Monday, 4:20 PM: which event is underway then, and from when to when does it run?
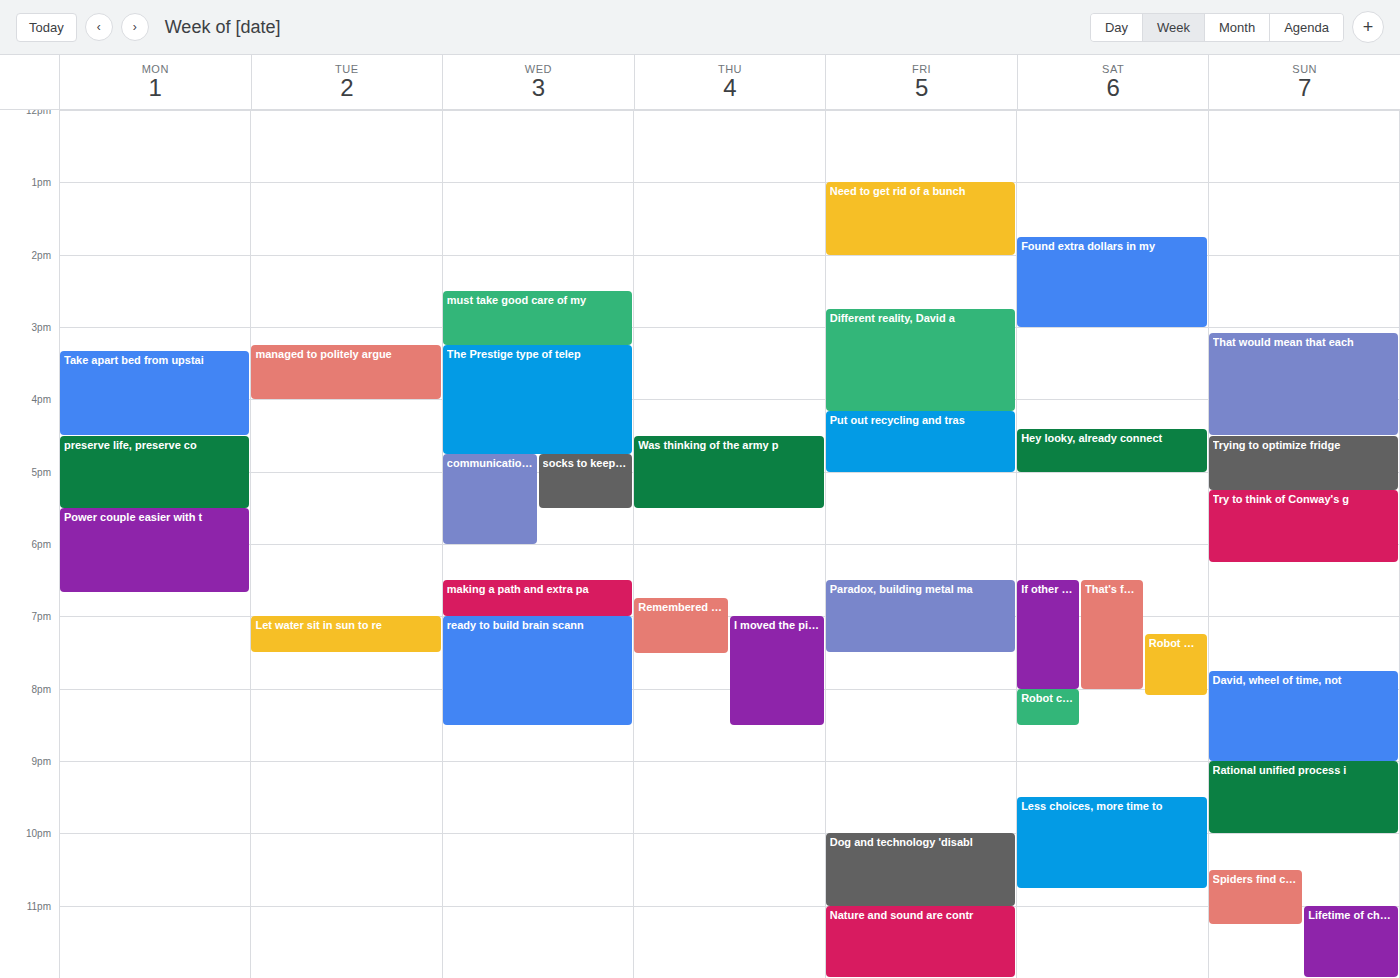
"Take apart bed from upstai", 3:20 PM to 4:30 PM